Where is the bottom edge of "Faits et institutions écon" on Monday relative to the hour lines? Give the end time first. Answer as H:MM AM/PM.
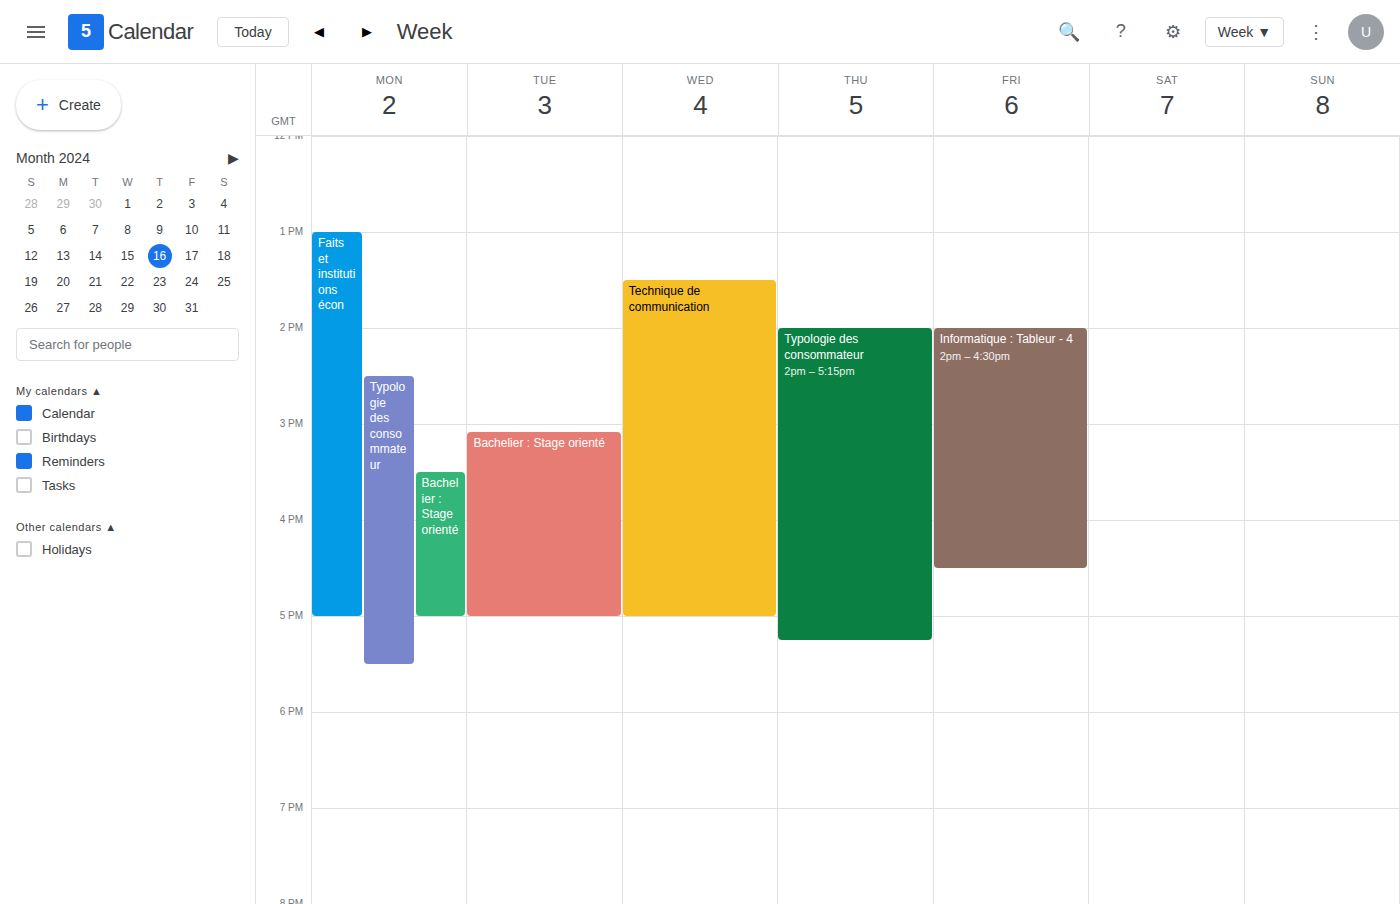
5:00 PM -- exactly on the 5 PM line.